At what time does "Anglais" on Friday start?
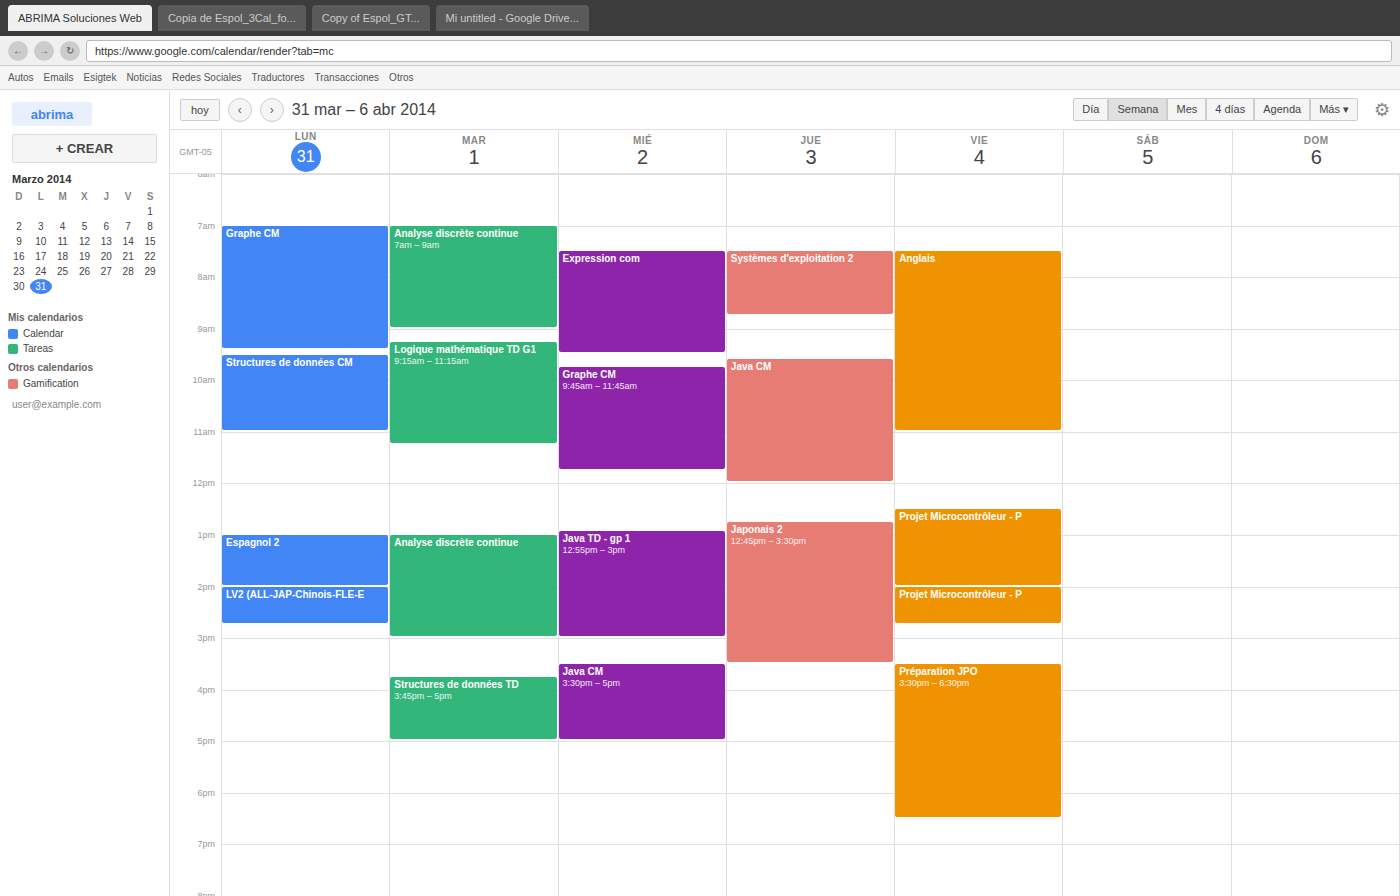
07:30